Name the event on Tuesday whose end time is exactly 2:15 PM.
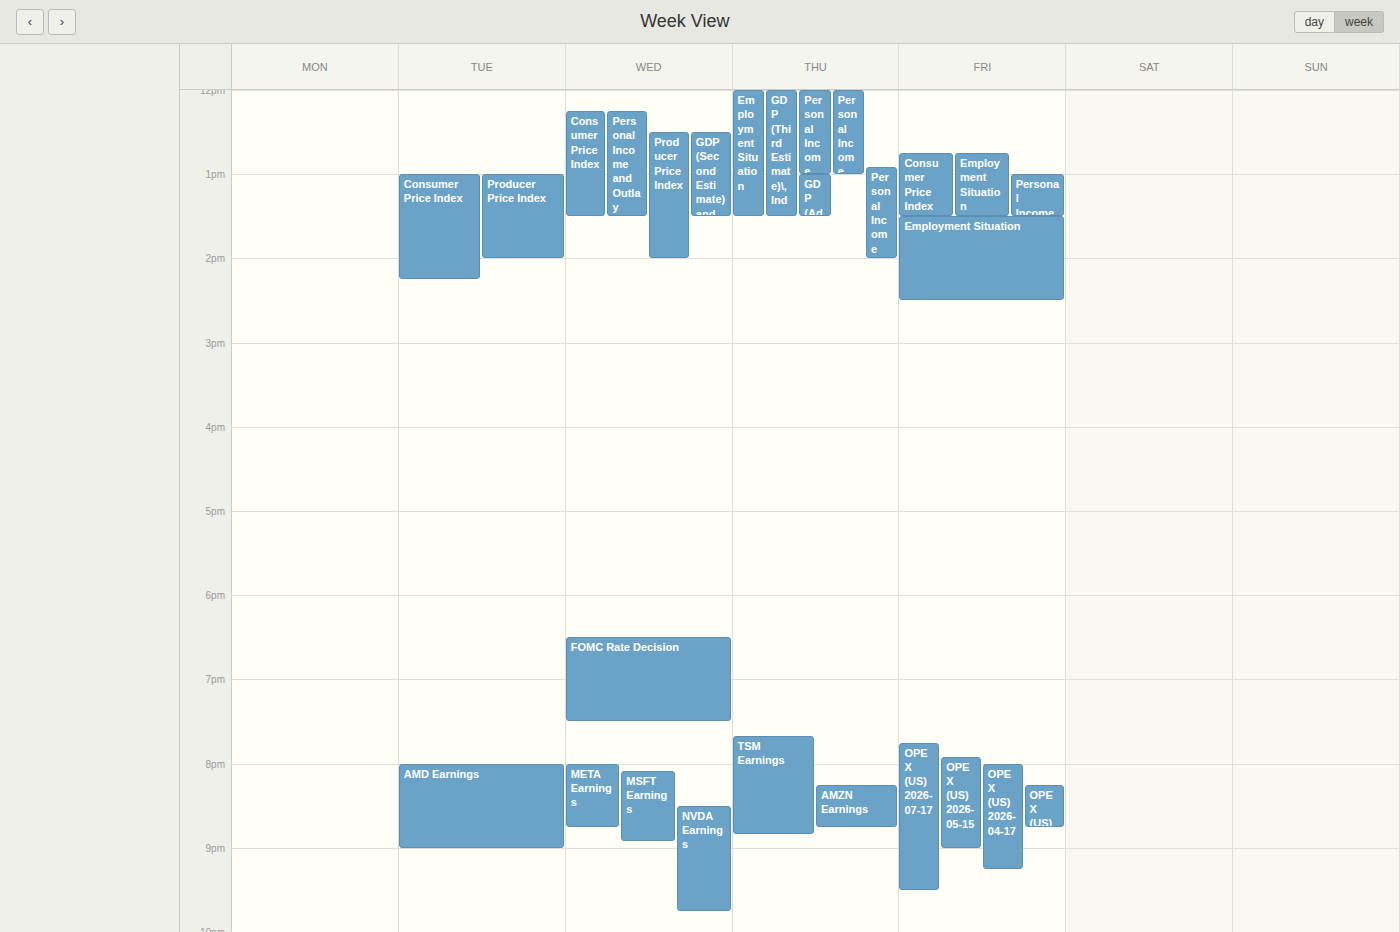
"Consumer Price Index"